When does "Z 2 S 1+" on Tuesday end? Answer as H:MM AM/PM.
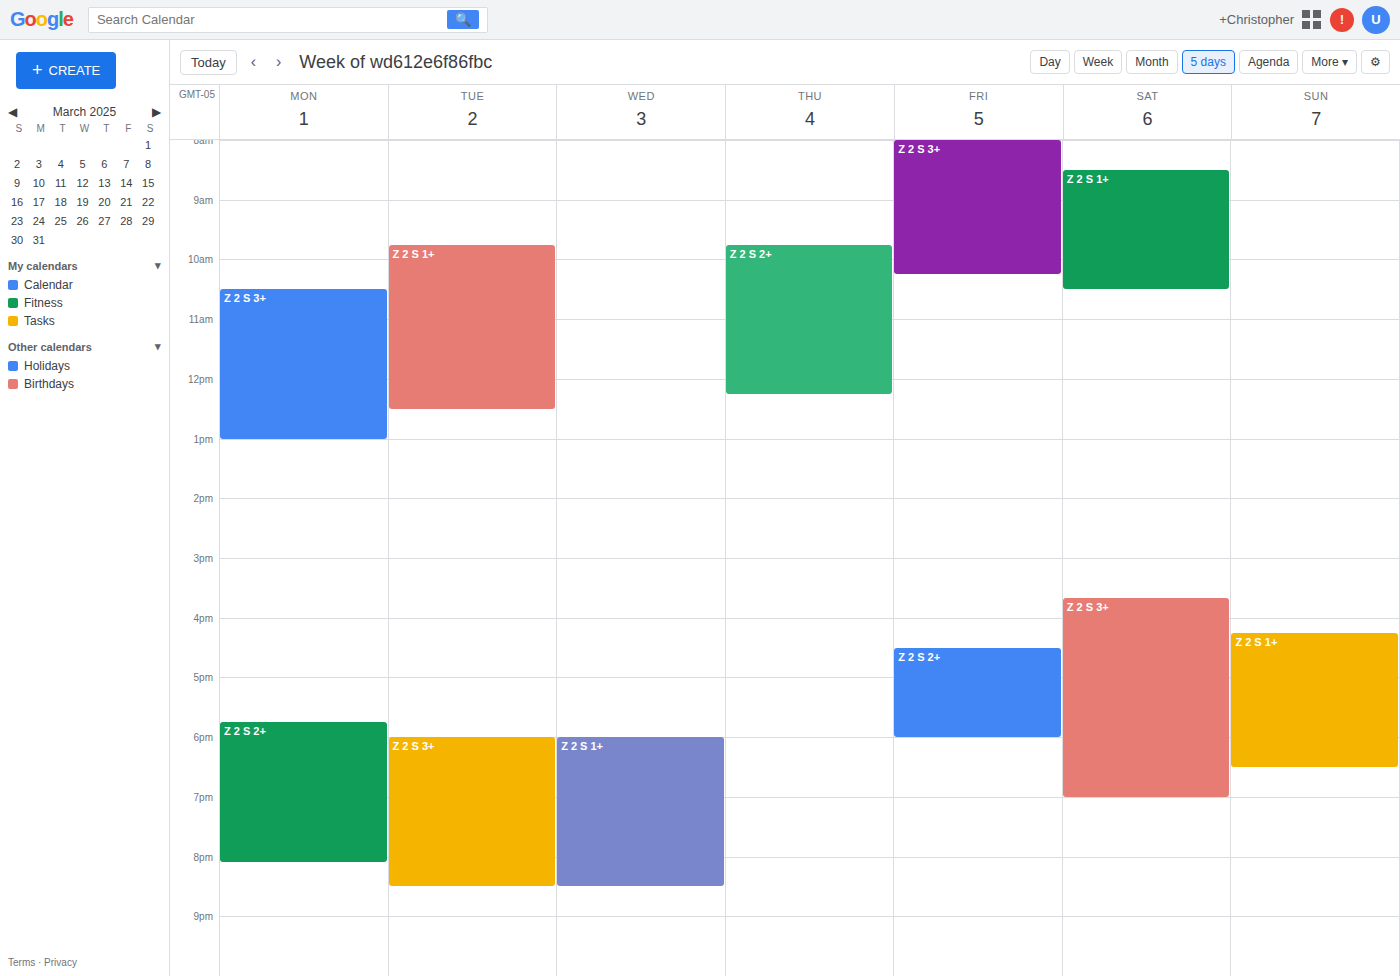
12:30 PM